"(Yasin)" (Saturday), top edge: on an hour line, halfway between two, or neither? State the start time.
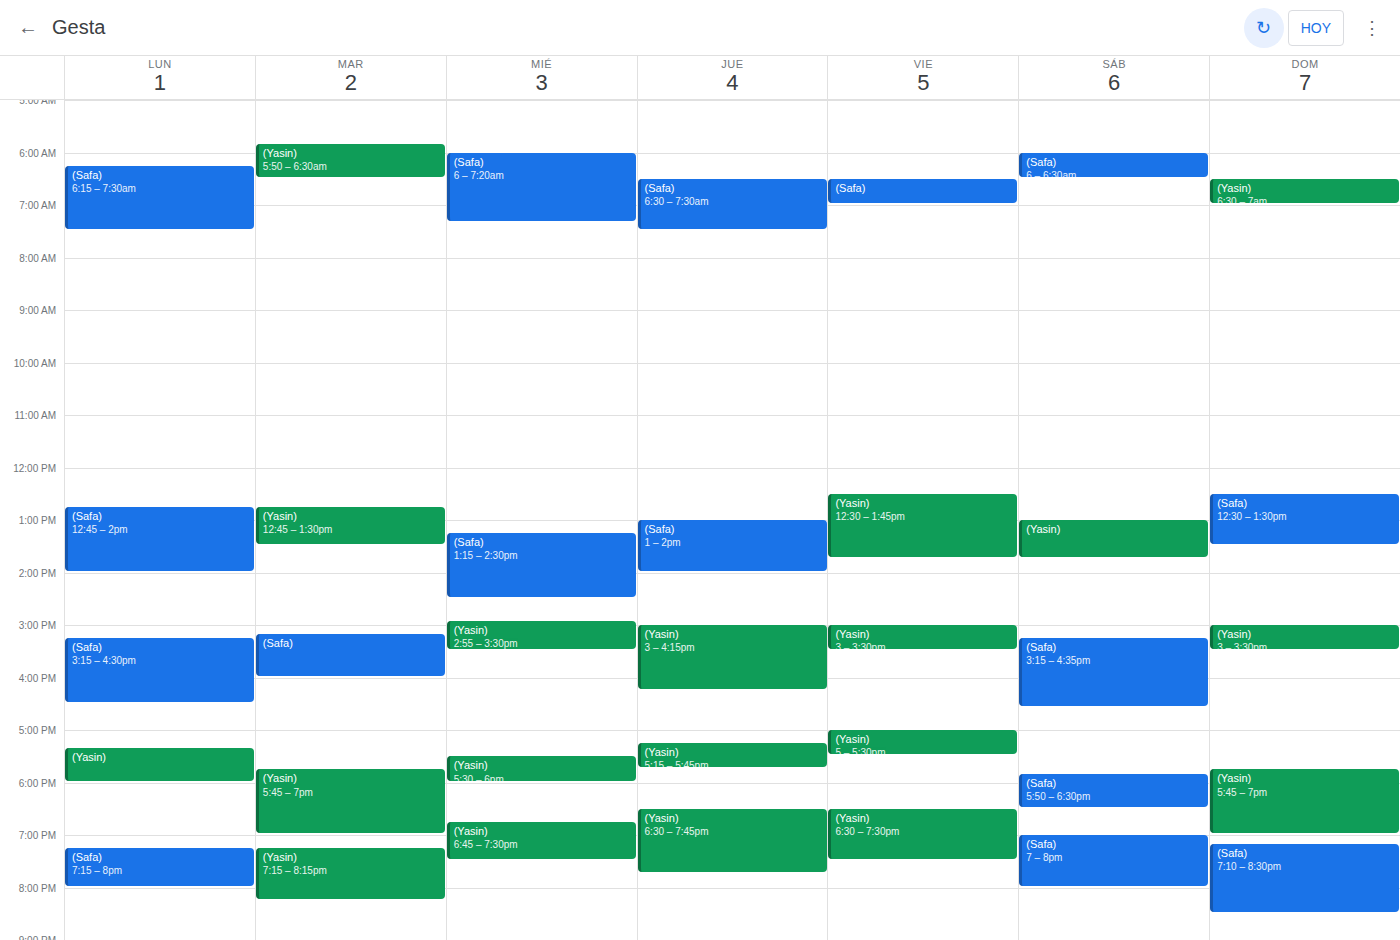
13:00 -- exactly on the 13:00 line.